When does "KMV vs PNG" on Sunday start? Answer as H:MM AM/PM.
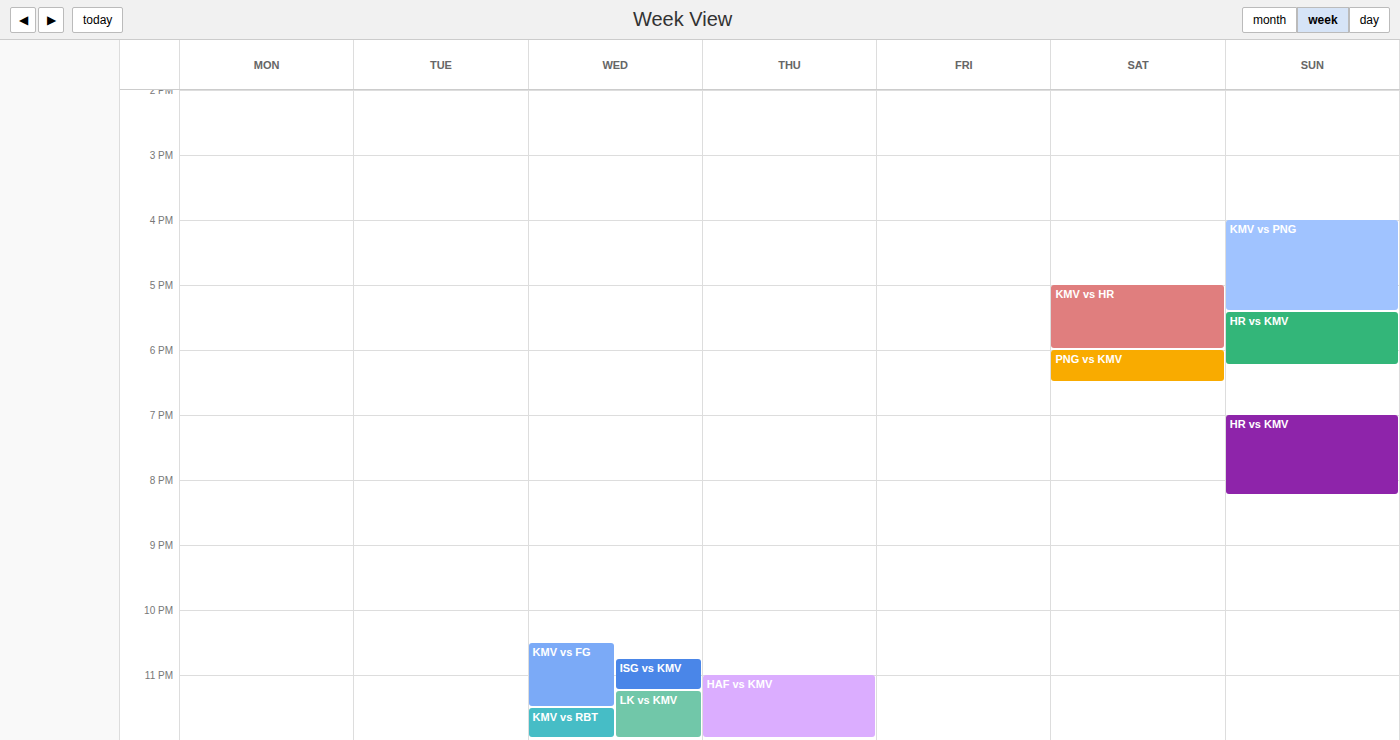
4:00 PM